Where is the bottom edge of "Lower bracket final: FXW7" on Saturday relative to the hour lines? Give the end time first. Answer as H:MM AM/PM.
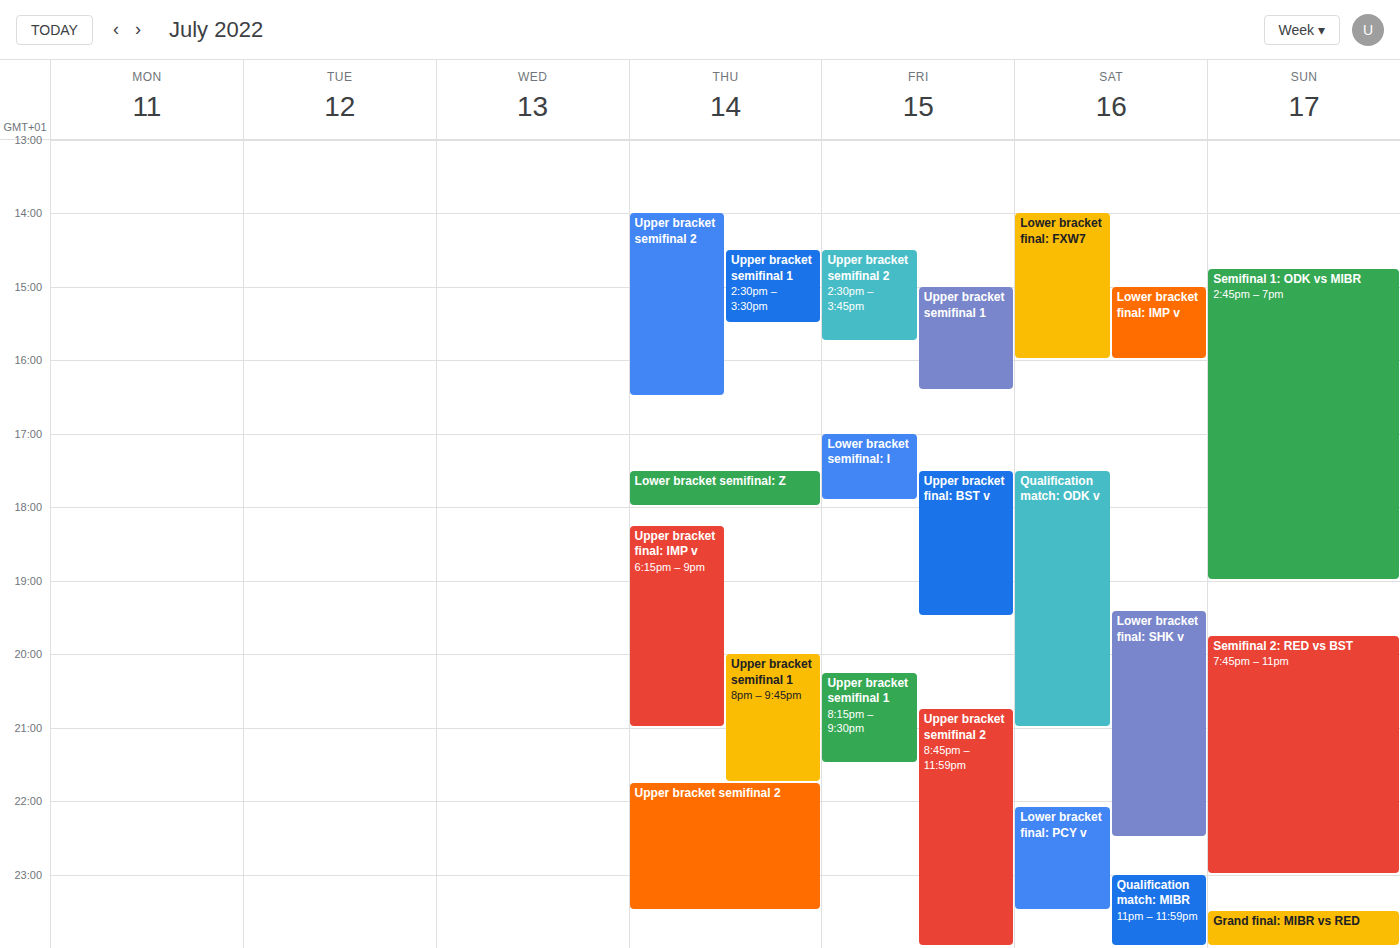
4:00 PM -- exactly on the 4 PM line.